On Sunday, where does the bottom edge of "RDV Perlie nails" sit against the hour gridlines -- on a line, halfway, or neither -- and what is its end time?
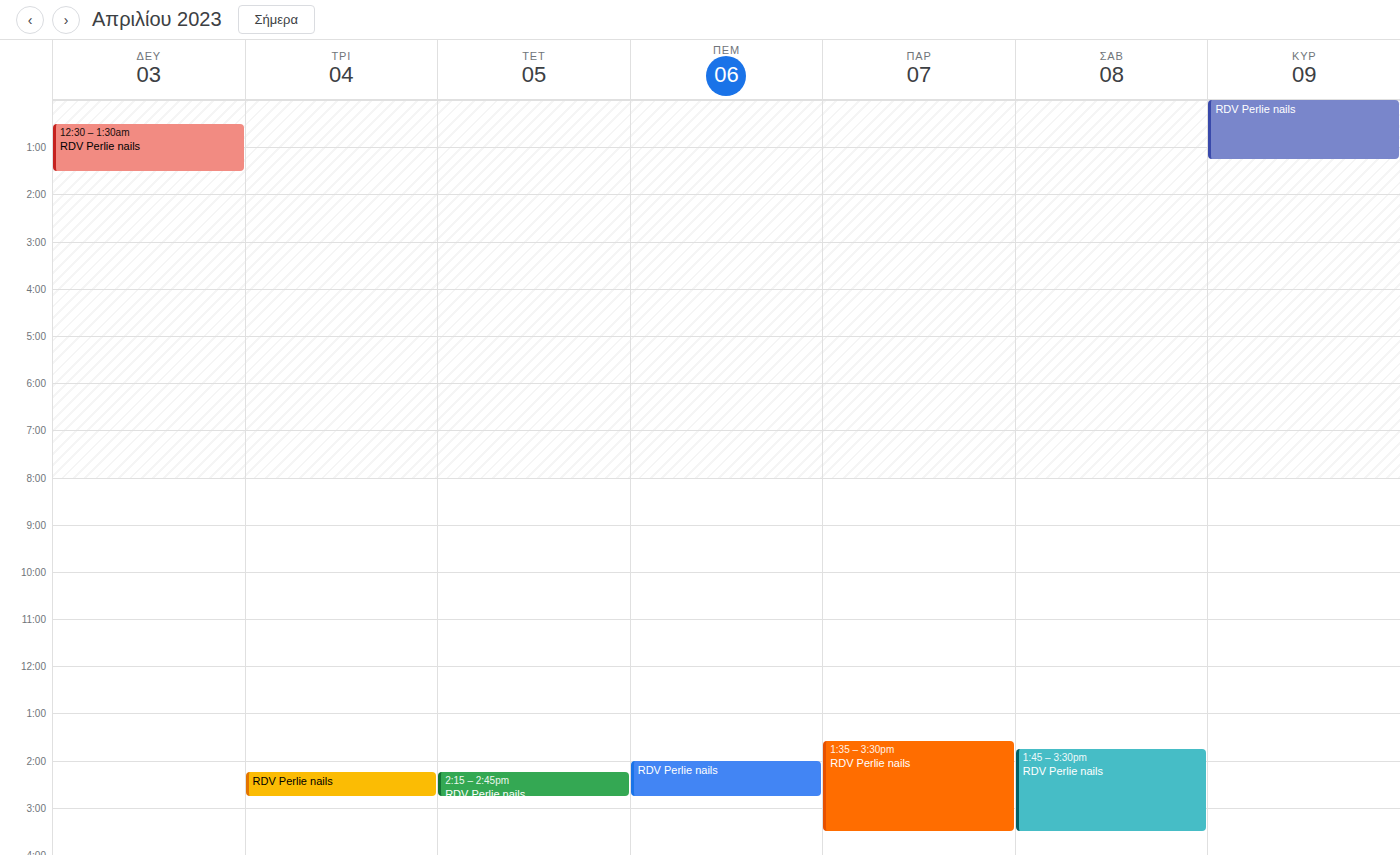
1:15 AM -- neither: a quarter of the way from the 1 AM line to the 2 AM line.